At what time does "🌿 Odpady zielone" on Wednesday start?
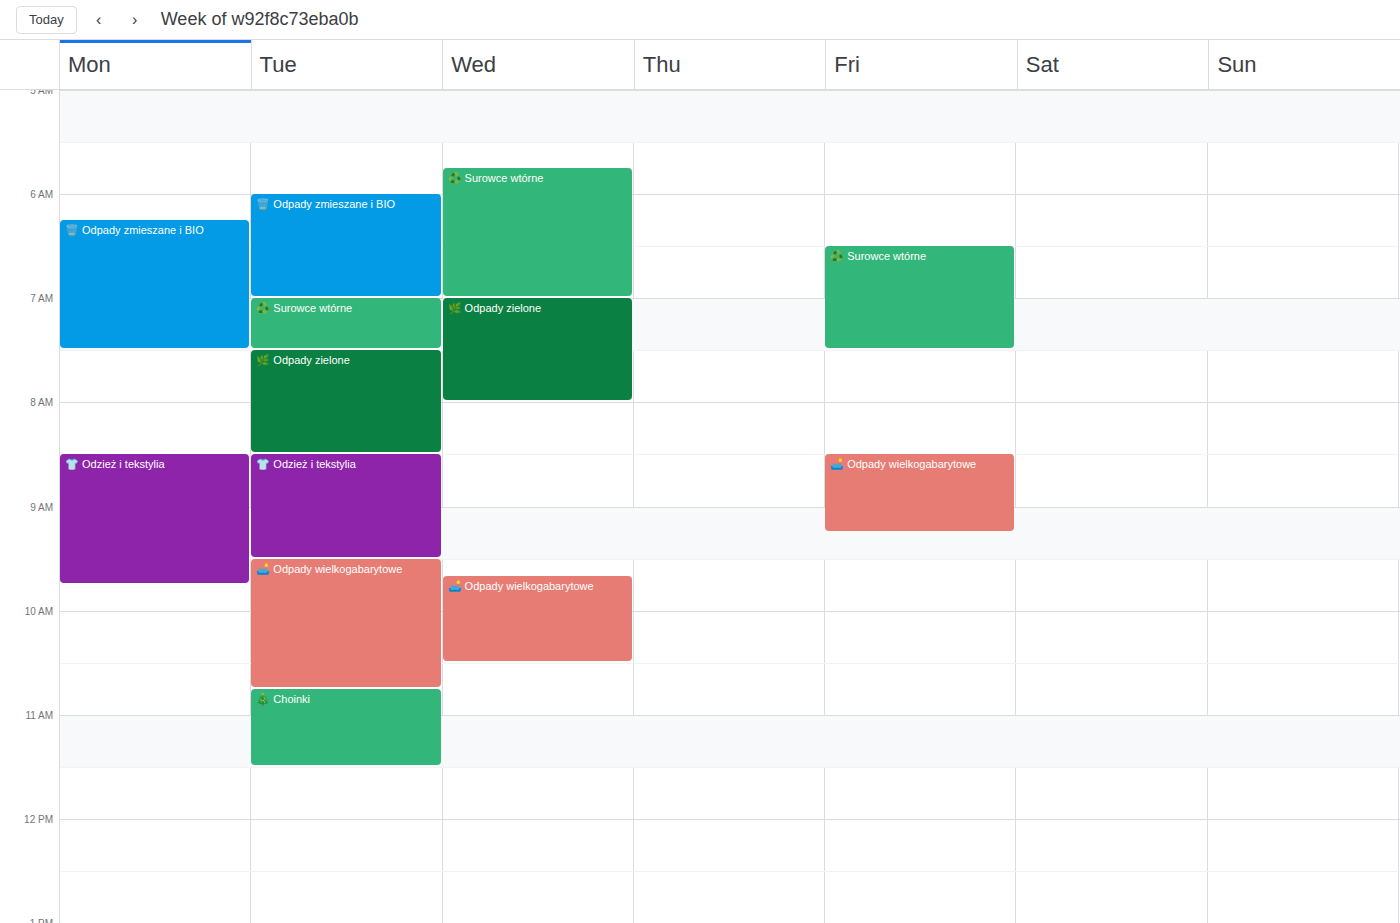
7:00 AM